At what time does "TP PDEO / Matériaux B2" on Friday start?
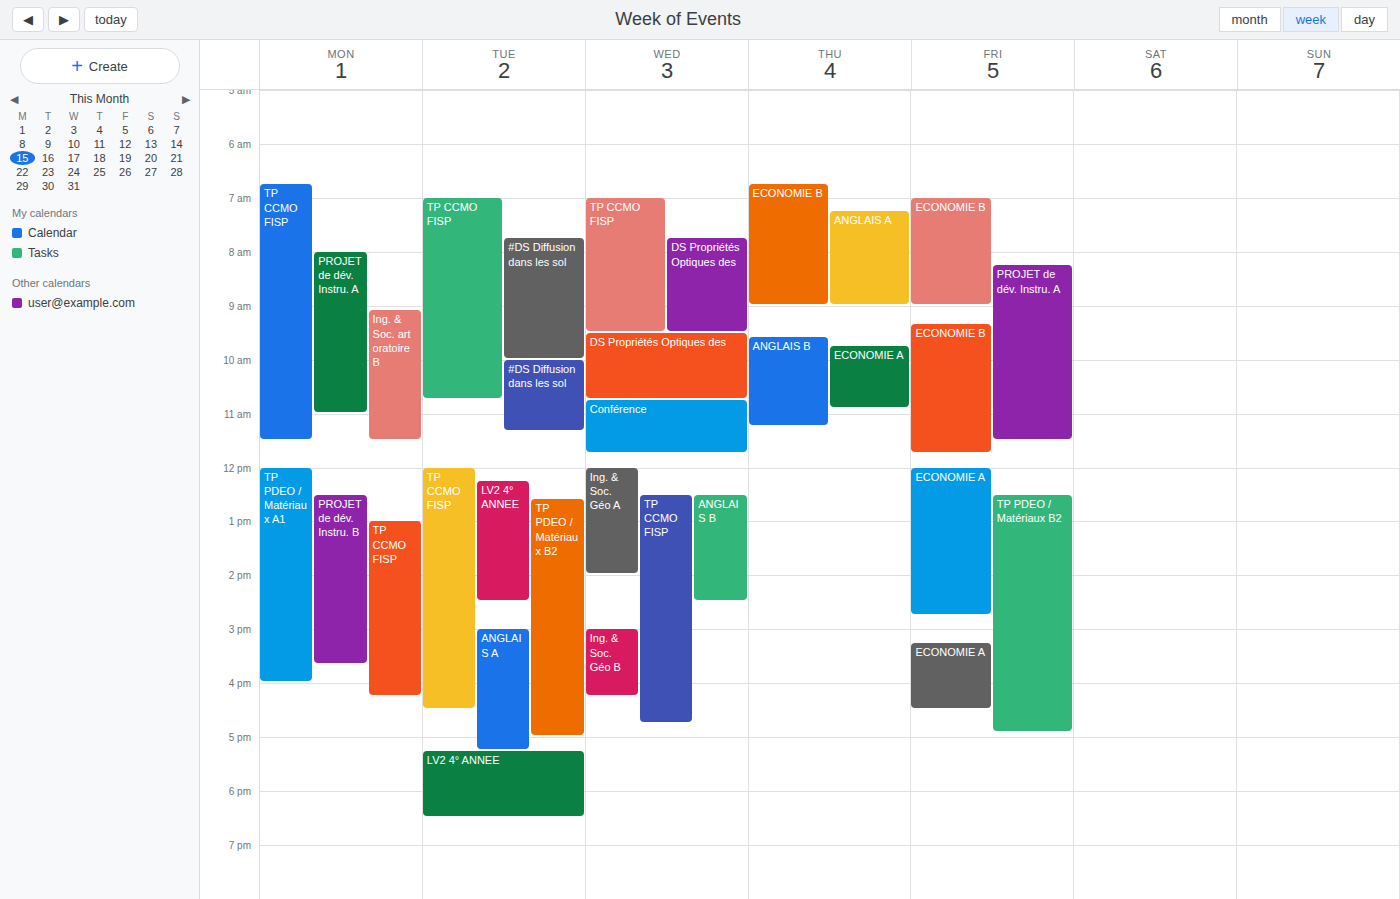
12:30 PM